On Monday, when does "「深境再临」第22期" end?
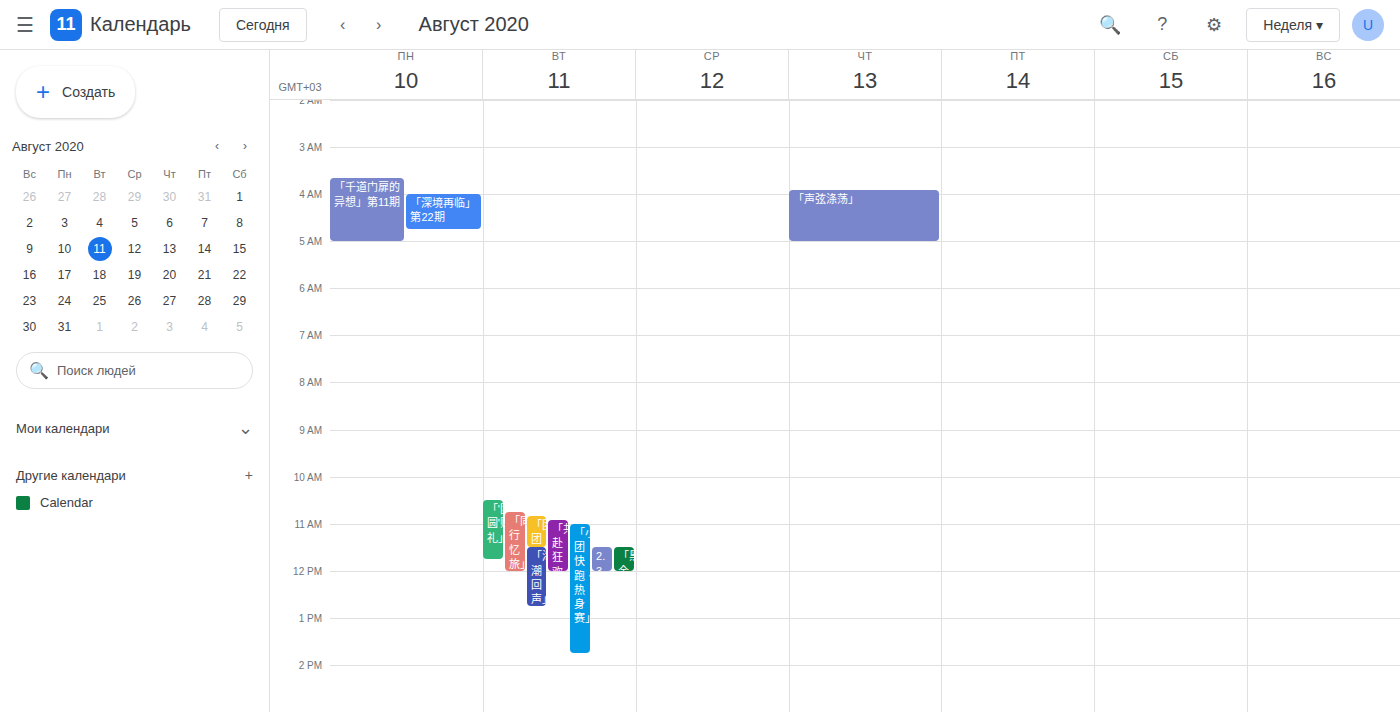
4:45 AM